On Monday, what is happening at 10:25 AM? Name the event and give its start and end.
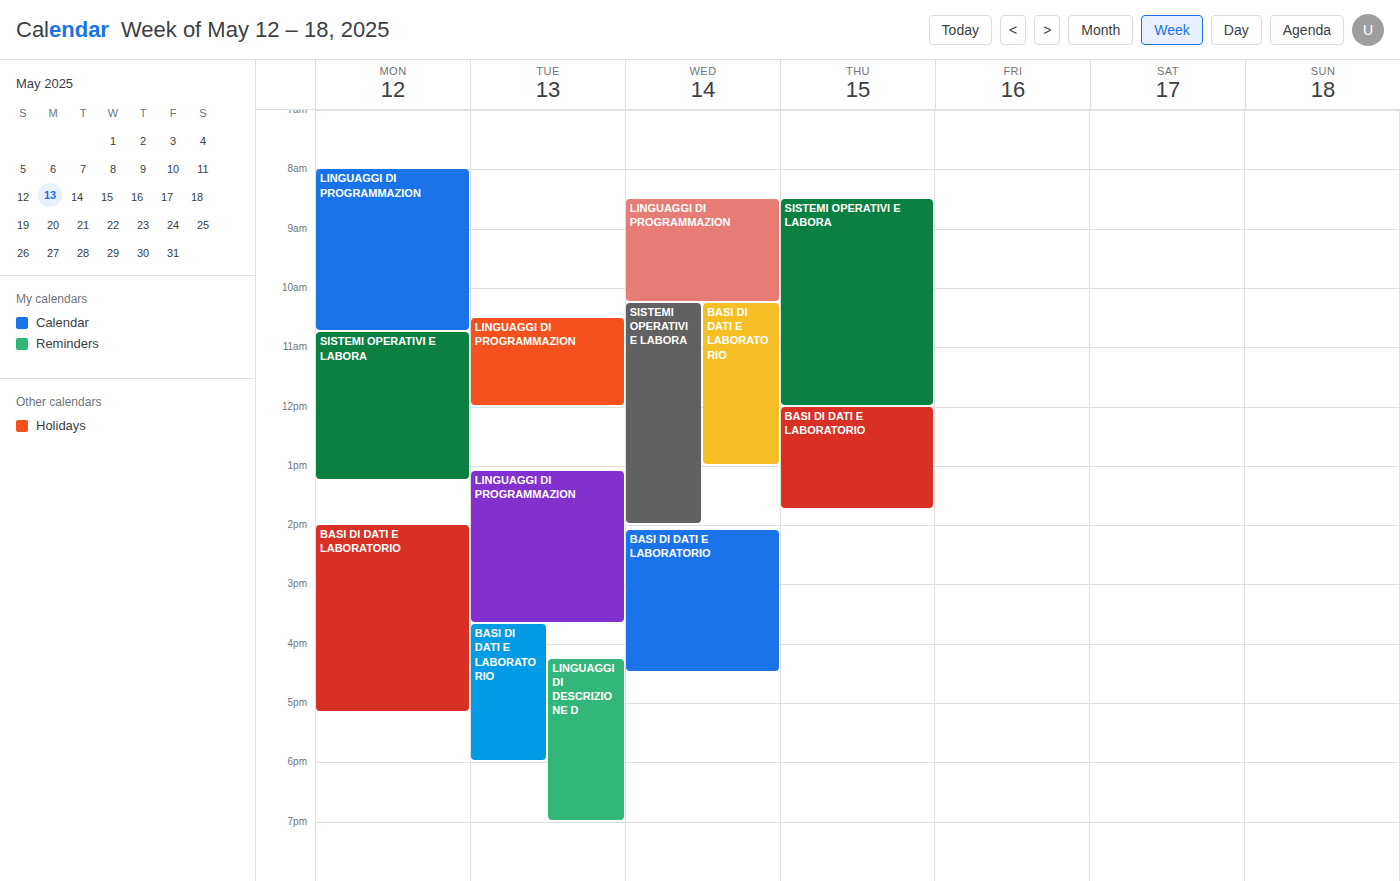
"LINGUAGGI DI PROGRAMMAZION", 8:00 AM to 10:45 AM